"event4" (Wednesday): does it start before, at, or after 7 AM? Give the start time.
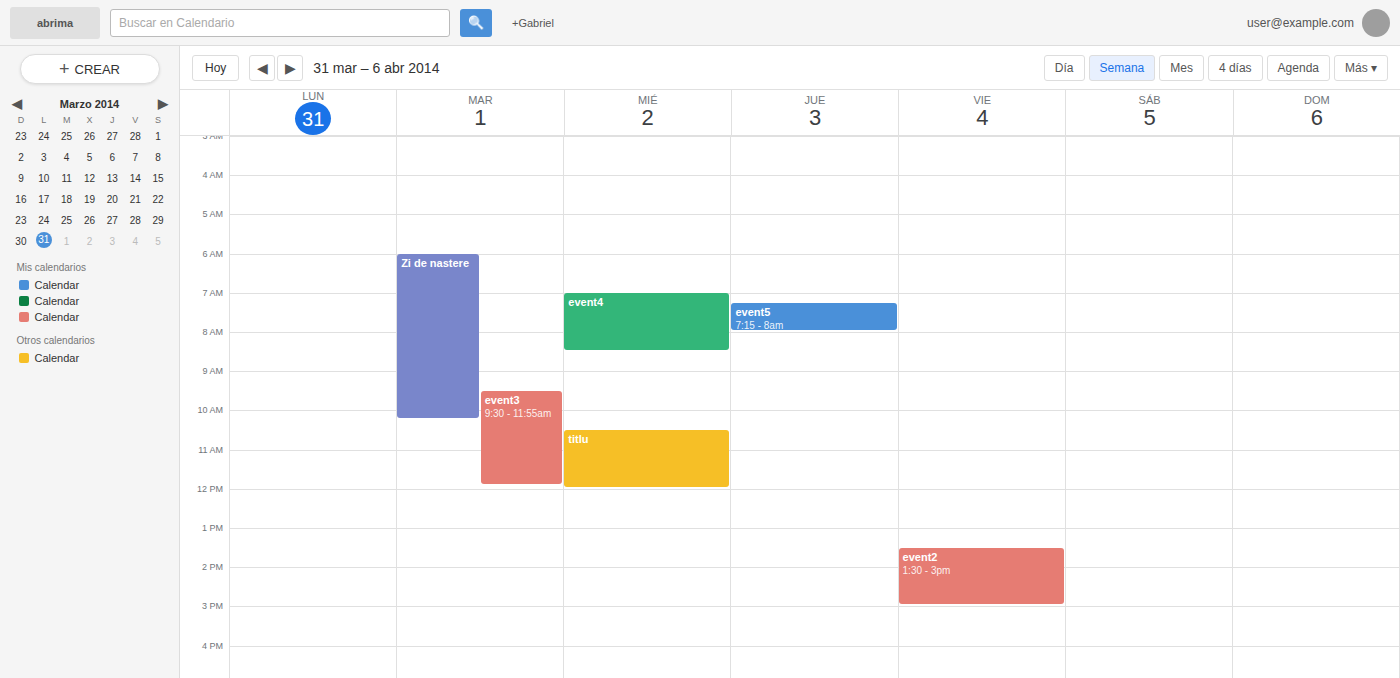
7:00 AM -- exactly at 7 AM, on the 7 AM line.